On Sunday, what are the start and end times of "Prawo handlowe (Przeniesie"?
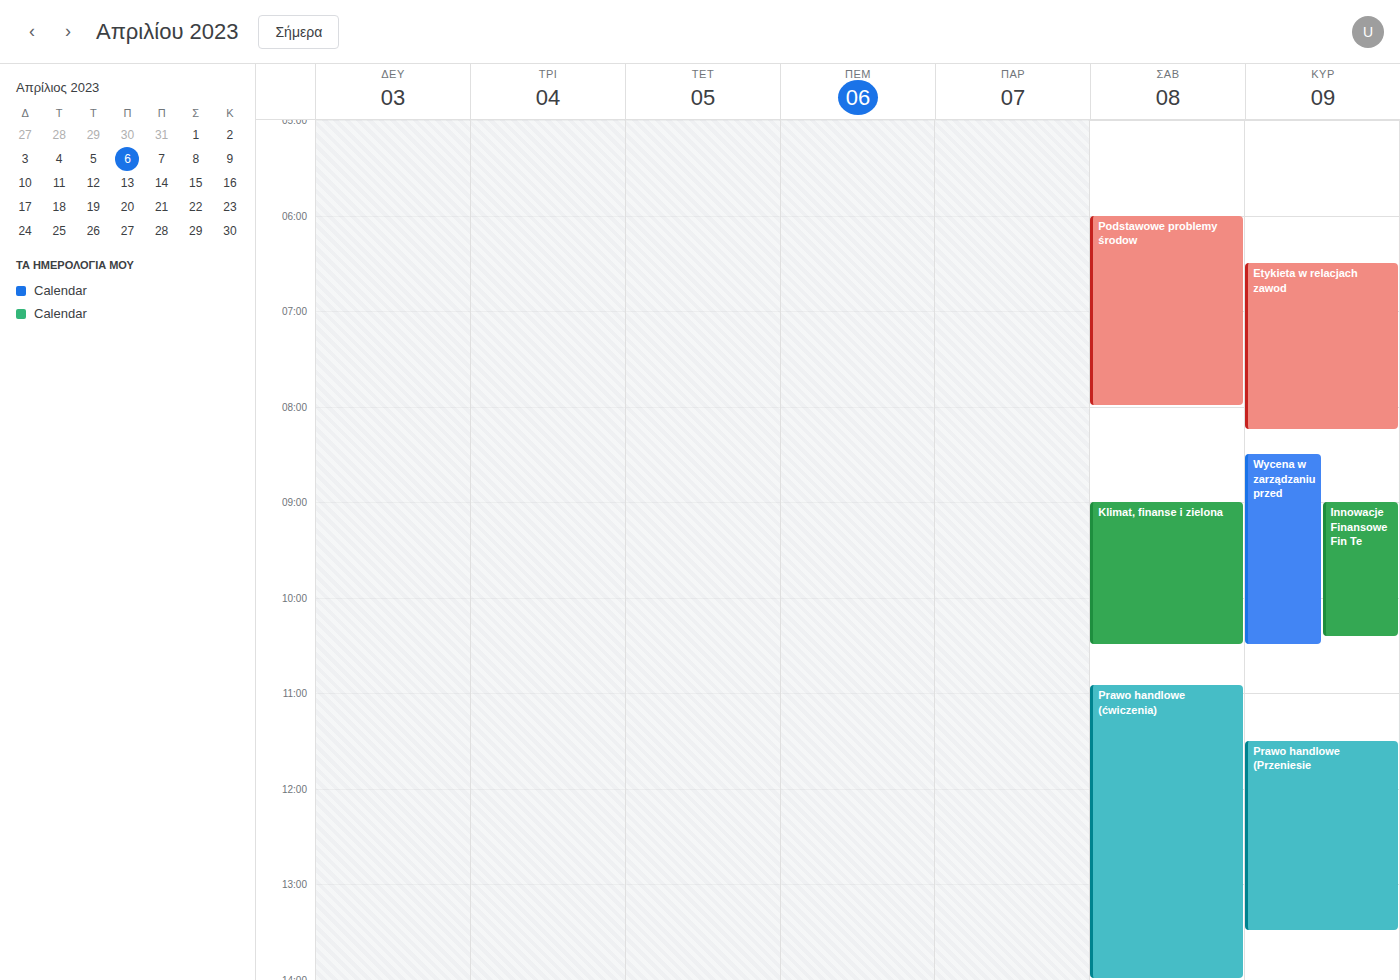
11:30 AM to 1:30 PM